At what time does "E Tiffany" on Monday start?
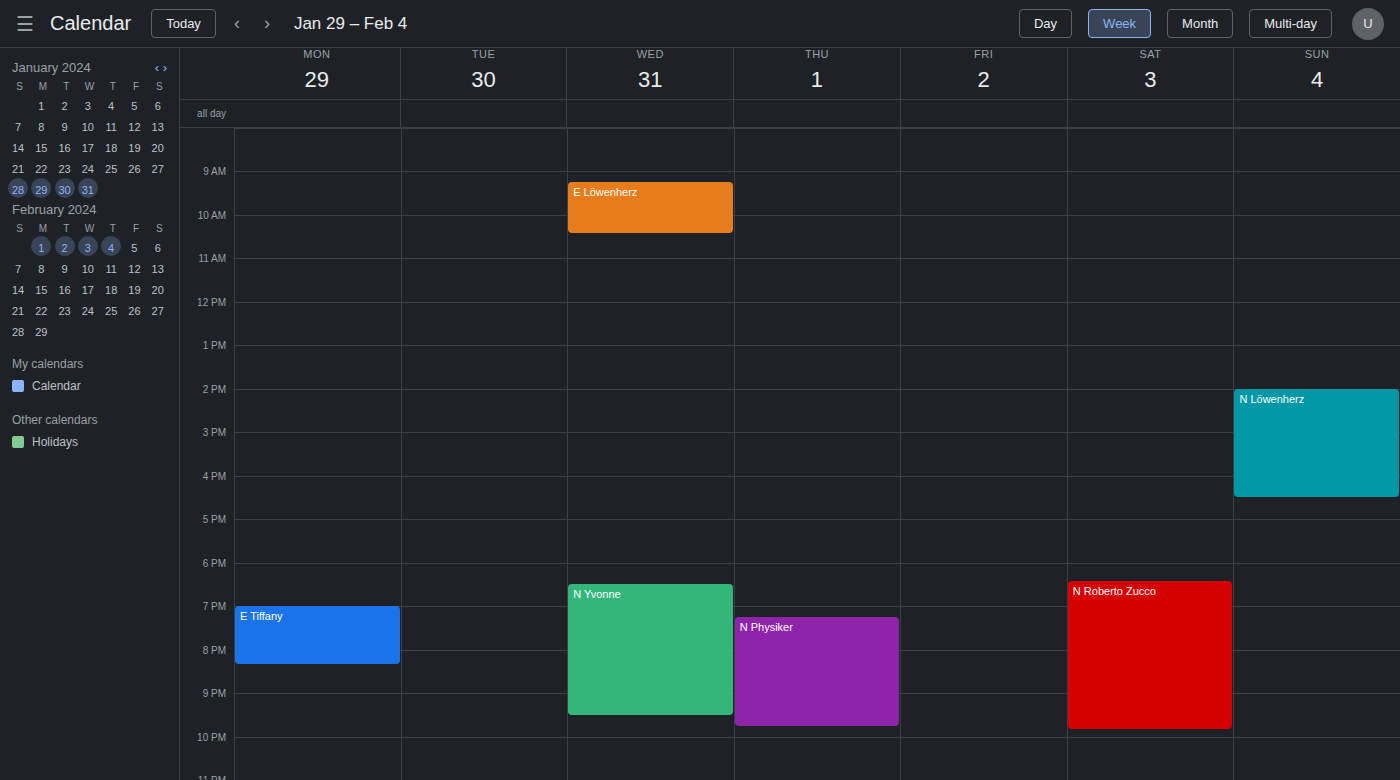
7:00 PM